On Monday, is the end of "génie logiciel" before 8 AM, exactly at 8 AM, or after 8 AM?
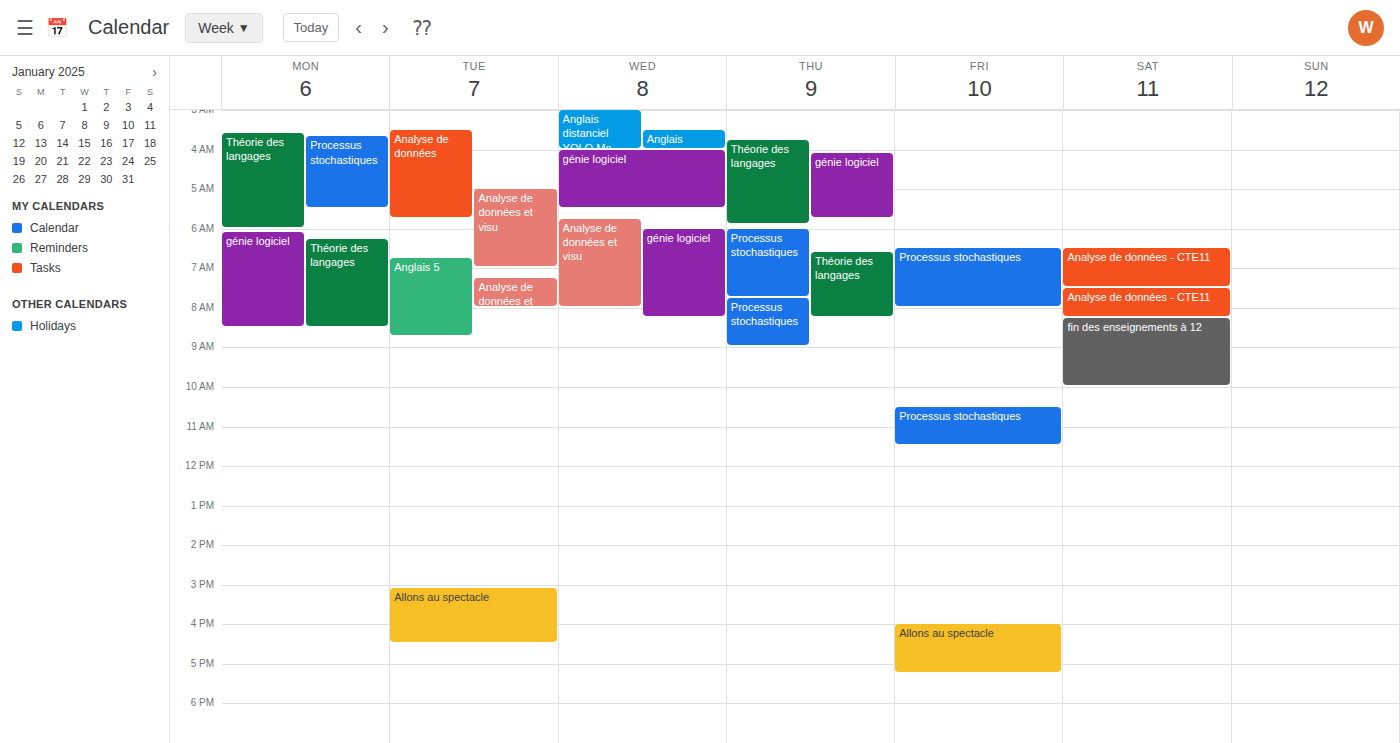
8:30 AM -- after 8 AM, 30 minutes below the 8 AM line.